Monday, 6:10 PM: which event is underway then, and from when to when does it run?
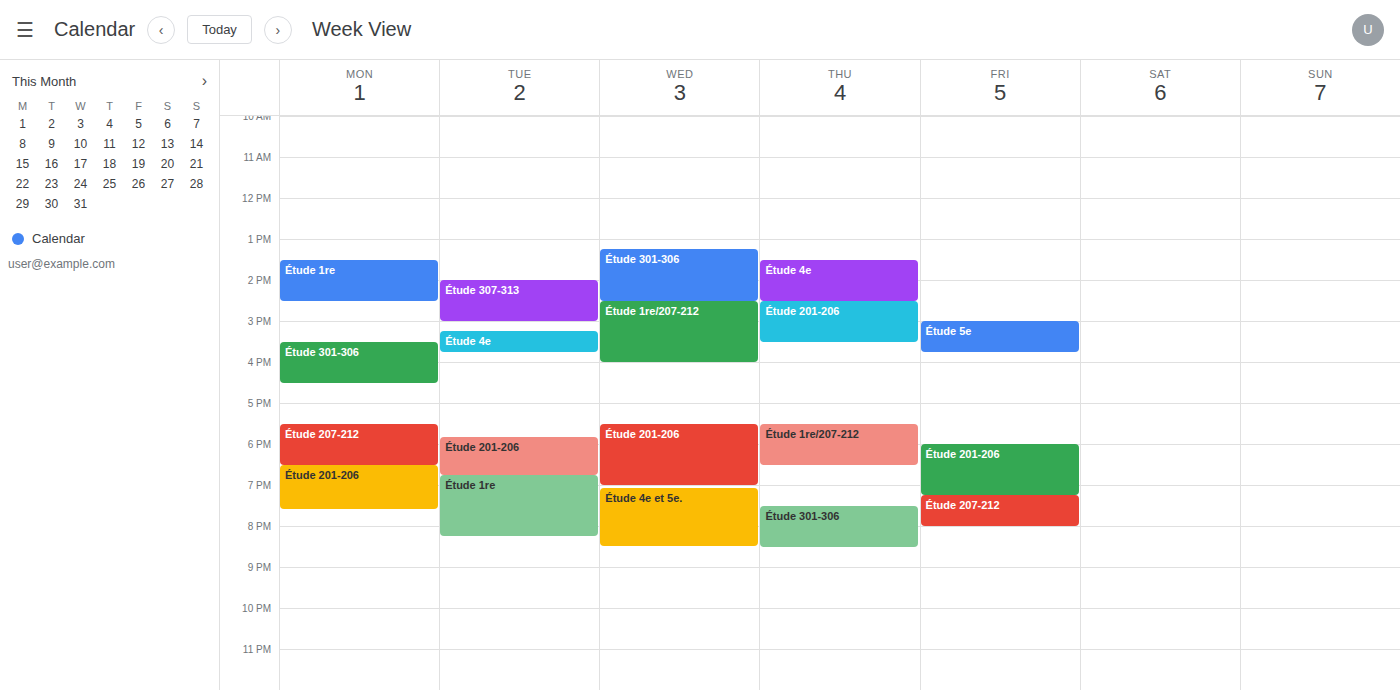
"Étude 207-212", 5:30 PM to 6:30 PM